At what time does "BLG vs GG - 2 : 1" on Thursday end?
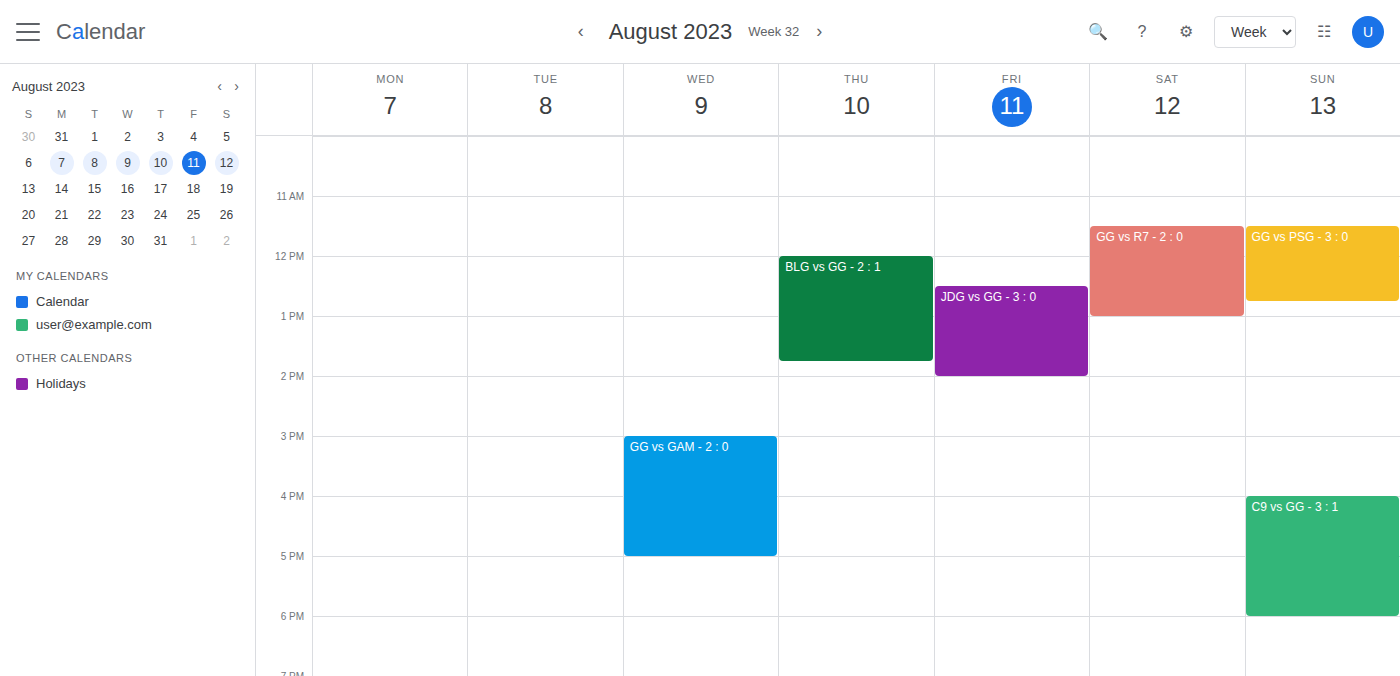
1:45 PM